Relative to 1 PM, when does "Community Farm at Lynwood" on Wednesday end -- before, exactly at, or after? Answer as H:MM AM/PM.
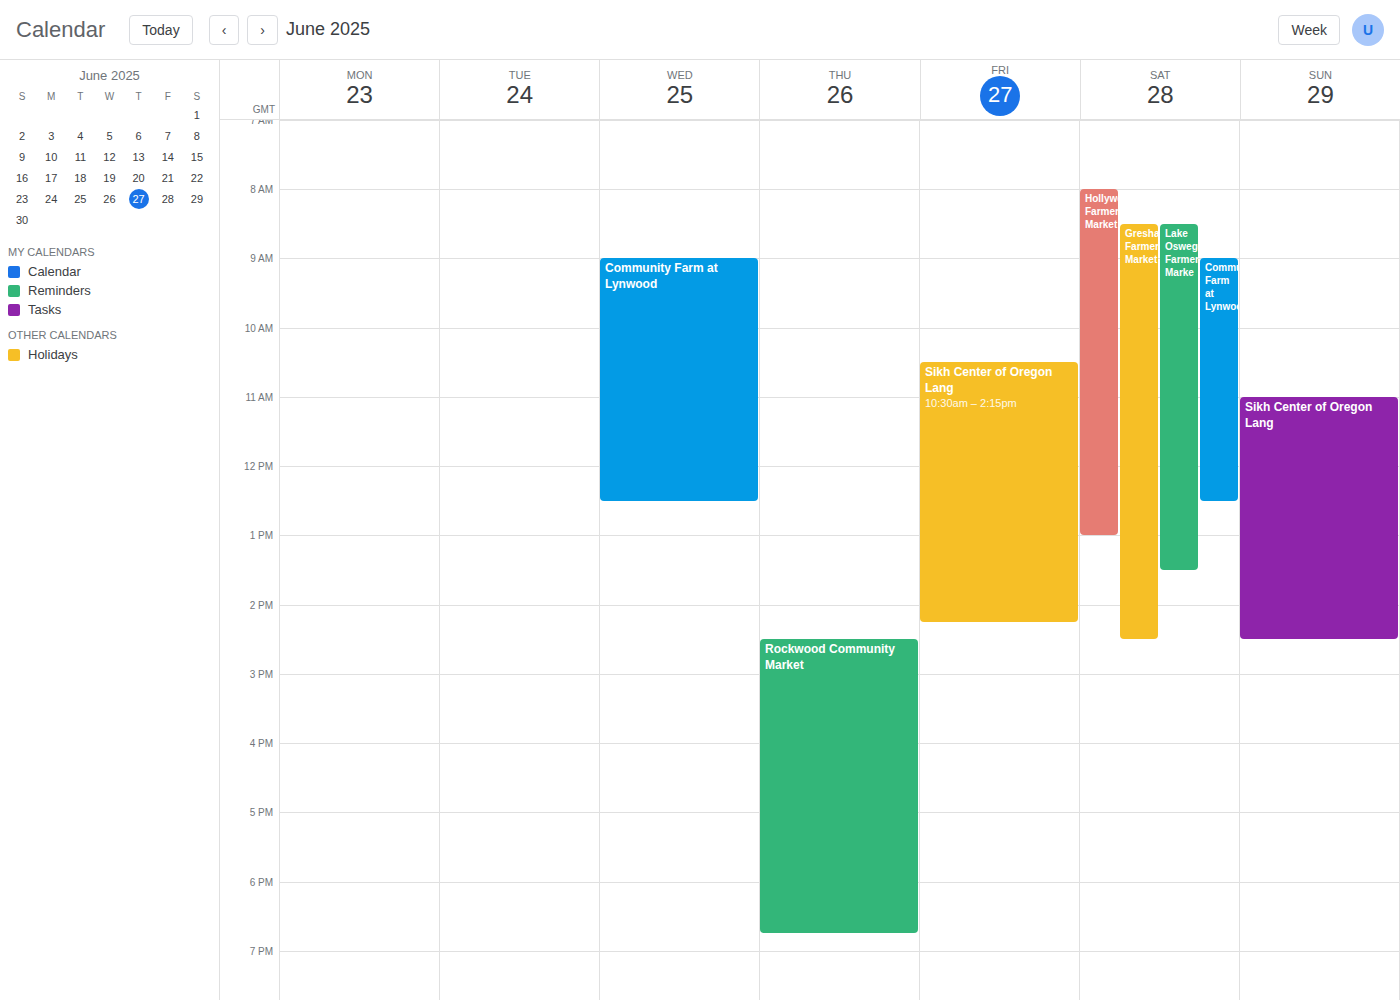
12:30 PM -- before 1 PM, 30 minutes above the 1 PM line.